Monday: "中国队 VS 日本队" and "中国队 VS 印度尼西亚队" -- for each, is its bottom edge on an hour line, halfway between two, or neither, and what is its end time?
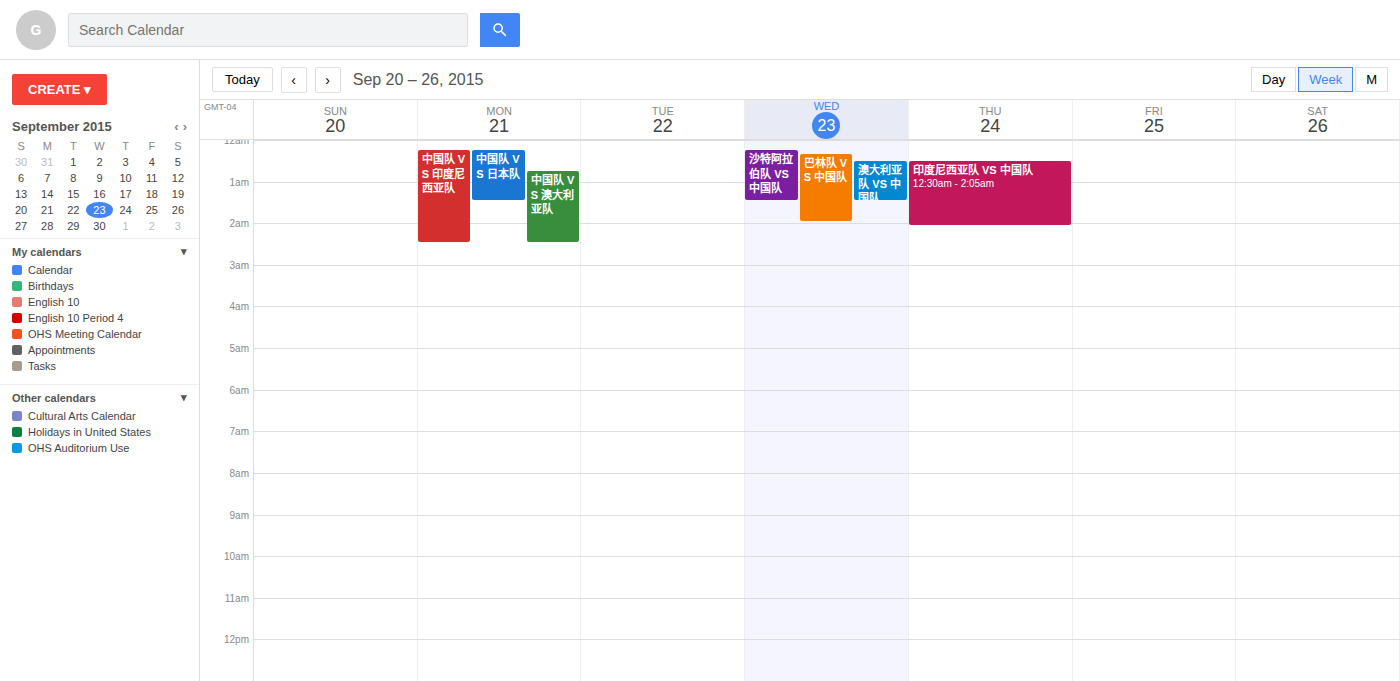
"中国队 VS 日本队": 1:30 AM, halfway between the 1 AM and 2 AM lines. "中国队 VS 印度尼西亚队": 2:30 AM, halfway between the 2 AM and 3 AM lines.